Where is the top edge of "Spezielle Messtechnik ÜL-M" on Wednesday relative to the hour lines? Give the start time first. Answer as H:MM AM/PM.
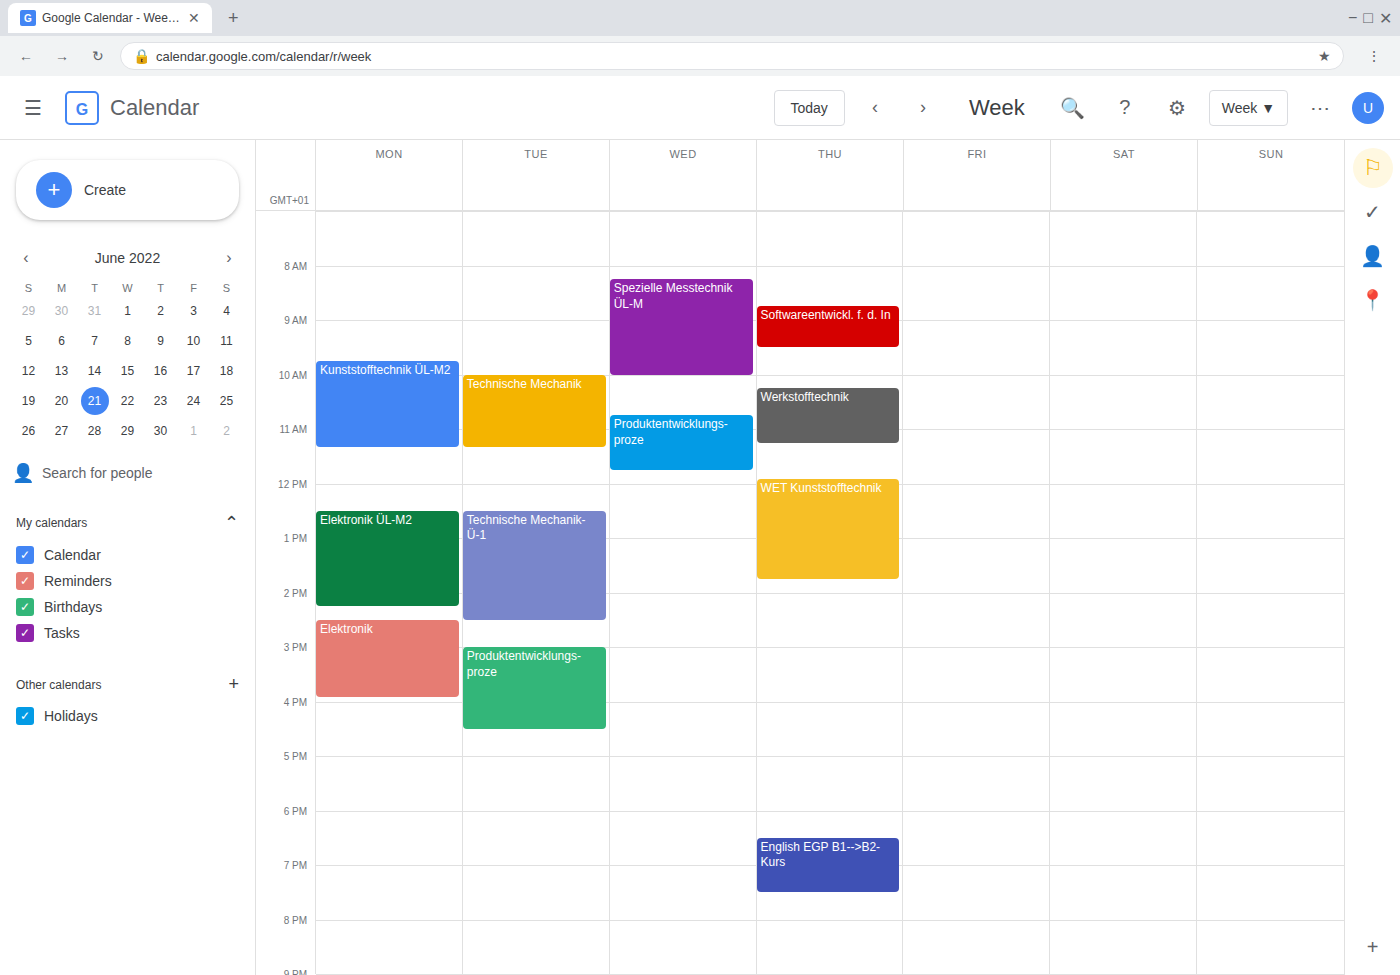
8:15 AM -- neither: a quarter of the way from the 8 AM line to the 9 AM line.